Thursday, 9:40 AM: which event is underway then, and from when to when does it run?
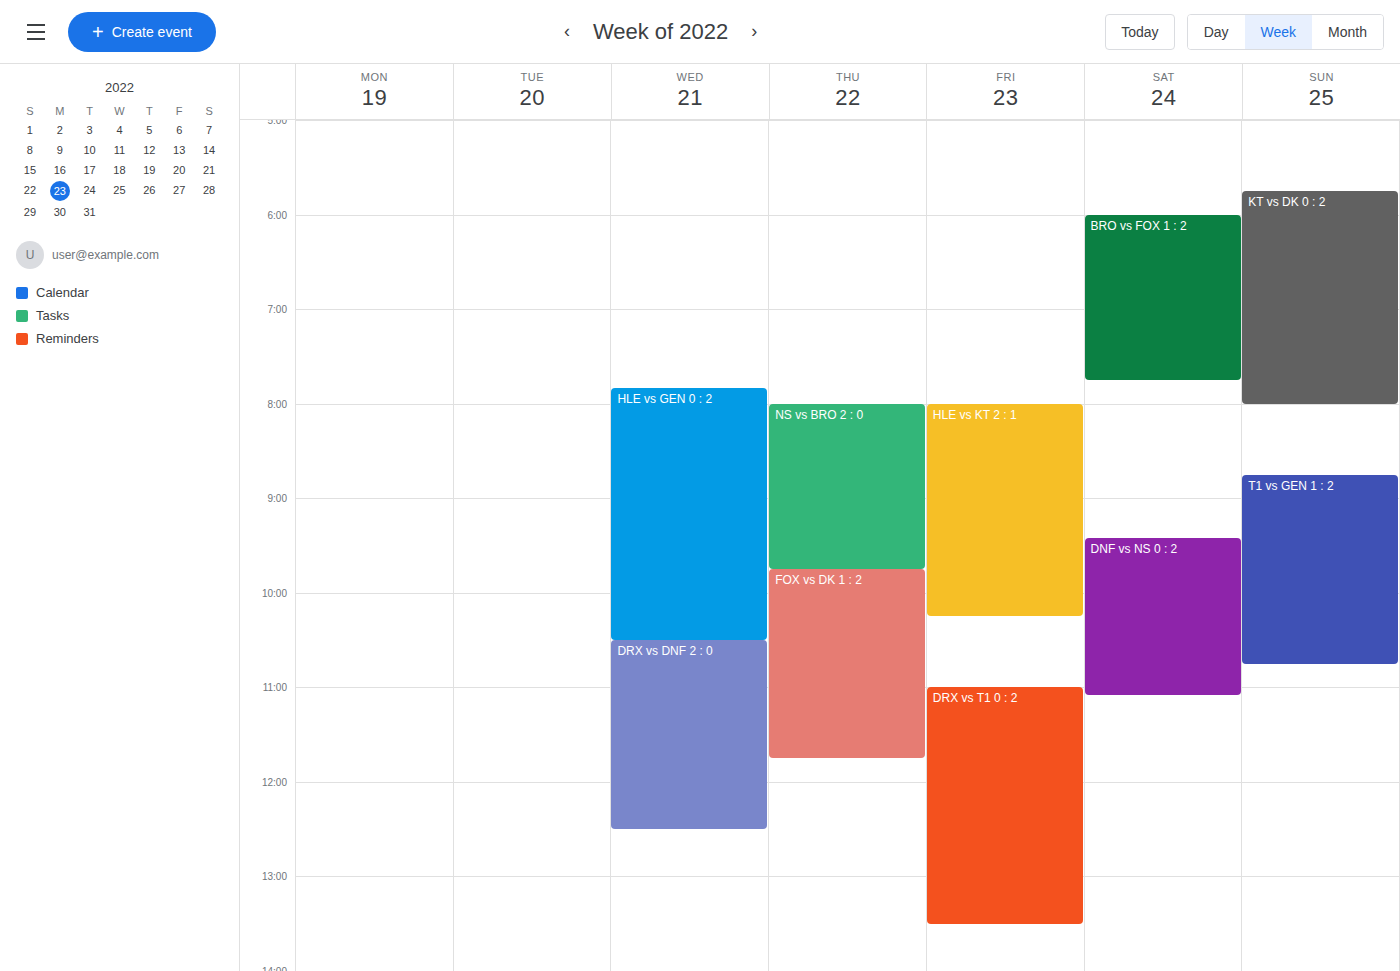
"NS vs BRO 2 : 0", 8:00 AM to 9:45 AM